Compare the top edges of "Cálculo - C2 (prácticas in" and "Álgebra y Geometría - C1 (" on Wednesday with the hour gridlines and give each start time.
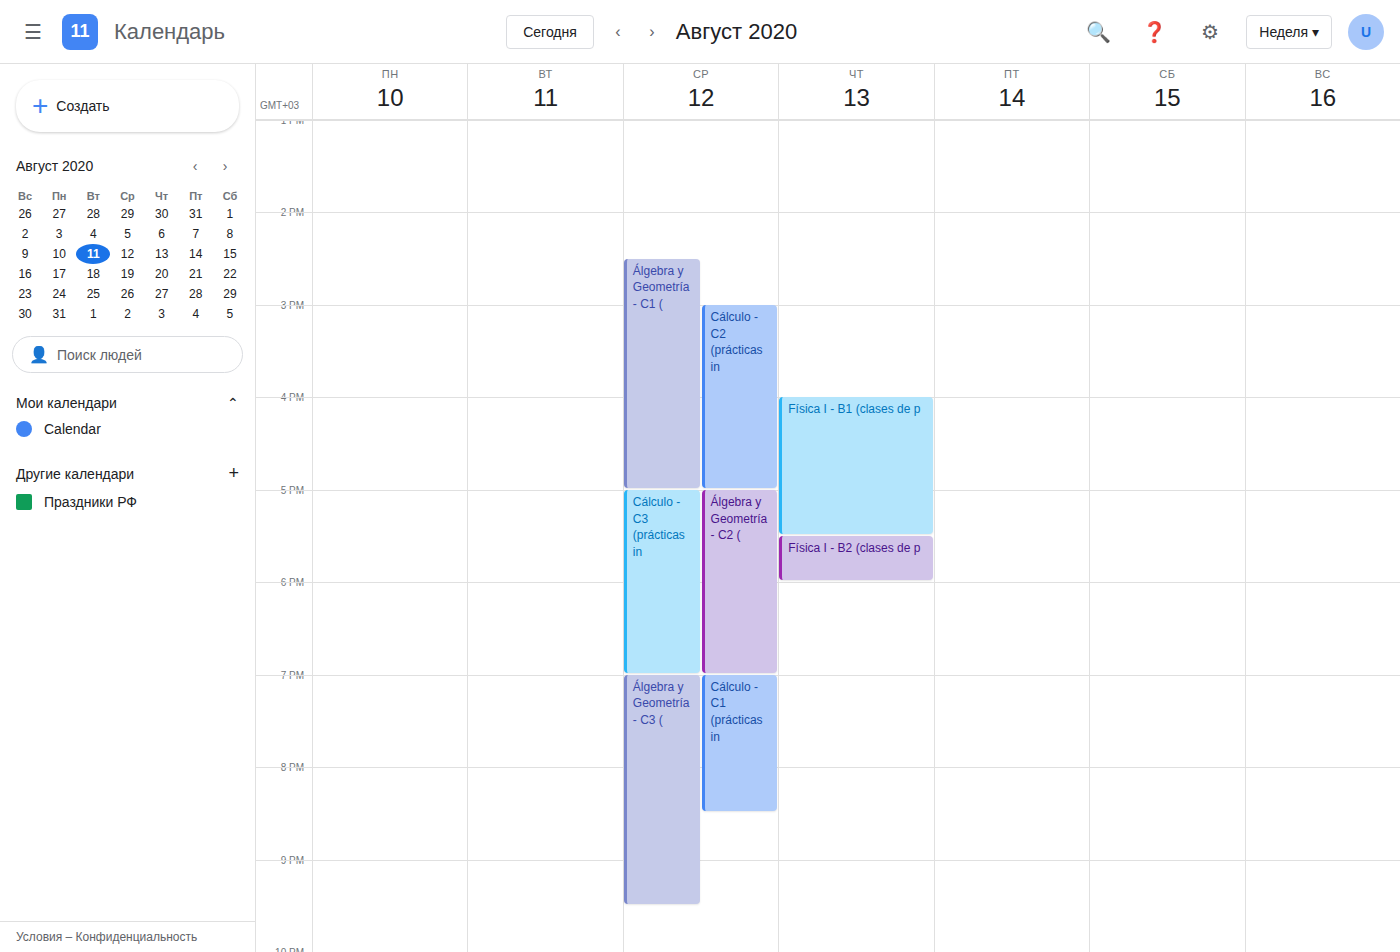
"Cálculo - C2 (prácticas in": 3:00 PM, exactly on the 3 PM line. "Álgebra y Geometría - C1 (": 2:30 PM, halfway between the 2 PM and 3 PM lines.